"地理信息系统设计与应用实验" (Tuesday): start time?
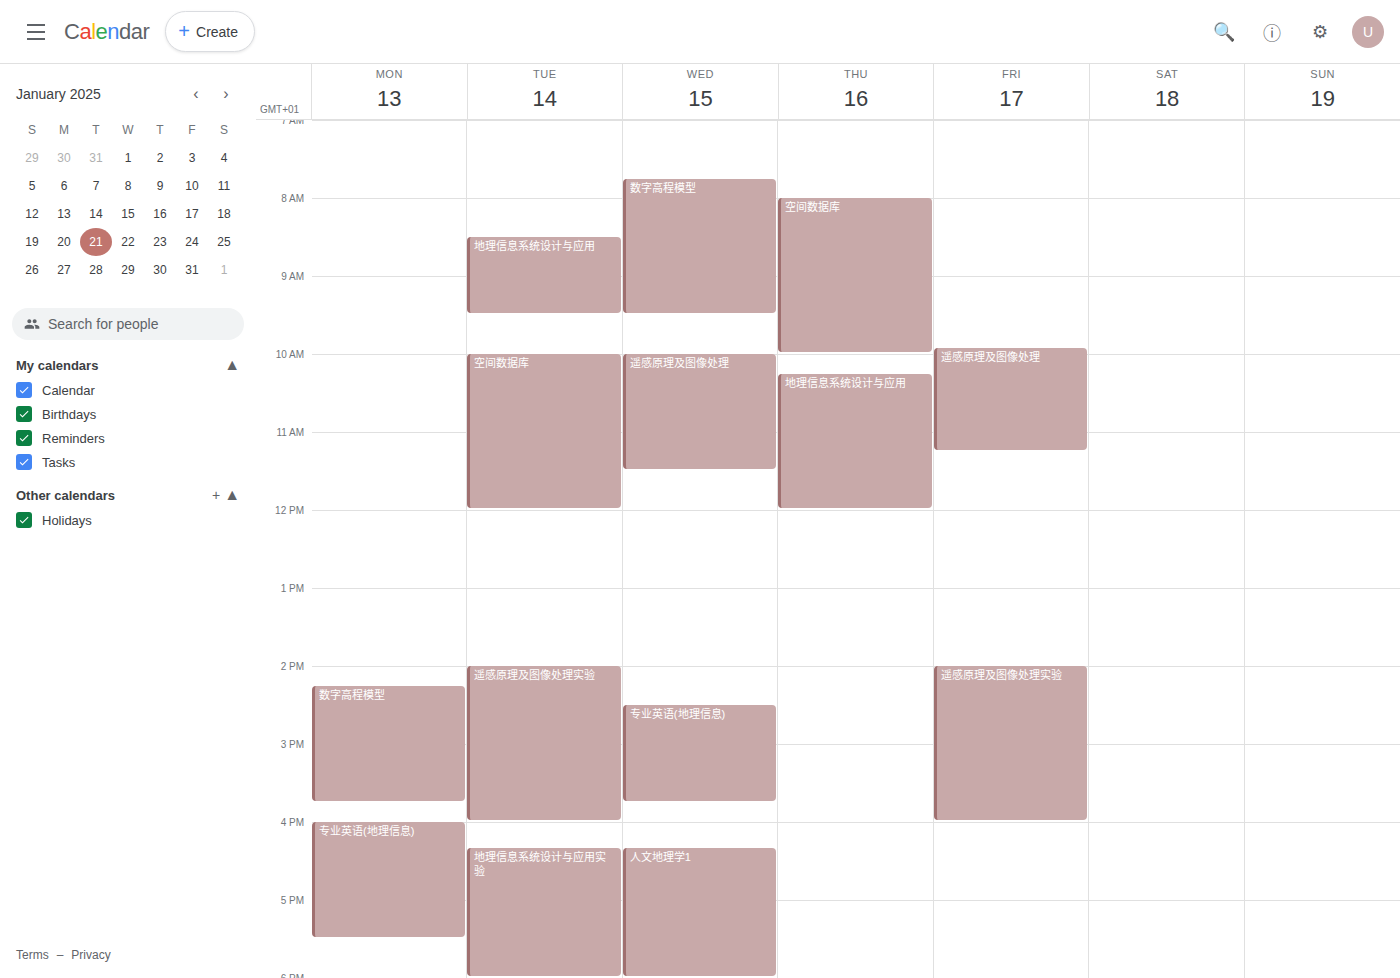
16:20